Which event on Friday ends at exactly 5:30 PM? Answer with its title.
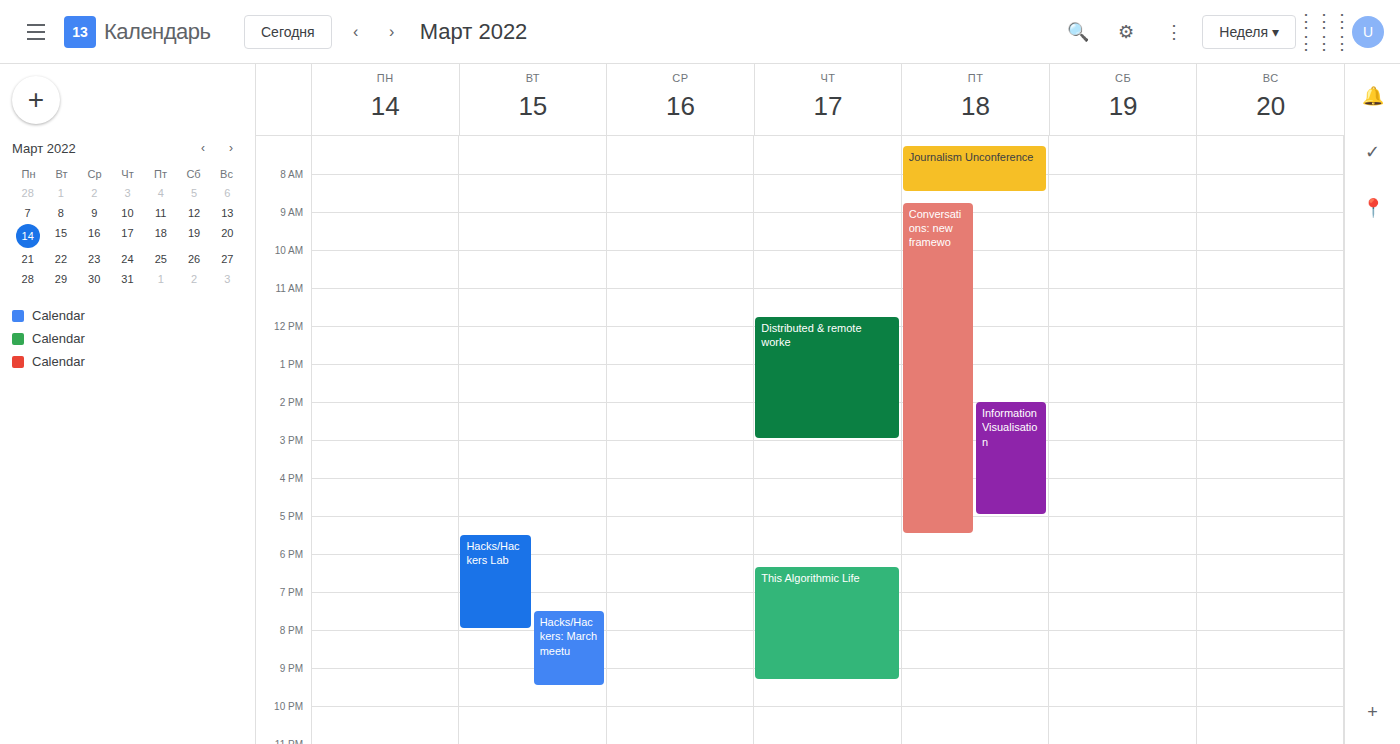
"Conversations: new framewo"